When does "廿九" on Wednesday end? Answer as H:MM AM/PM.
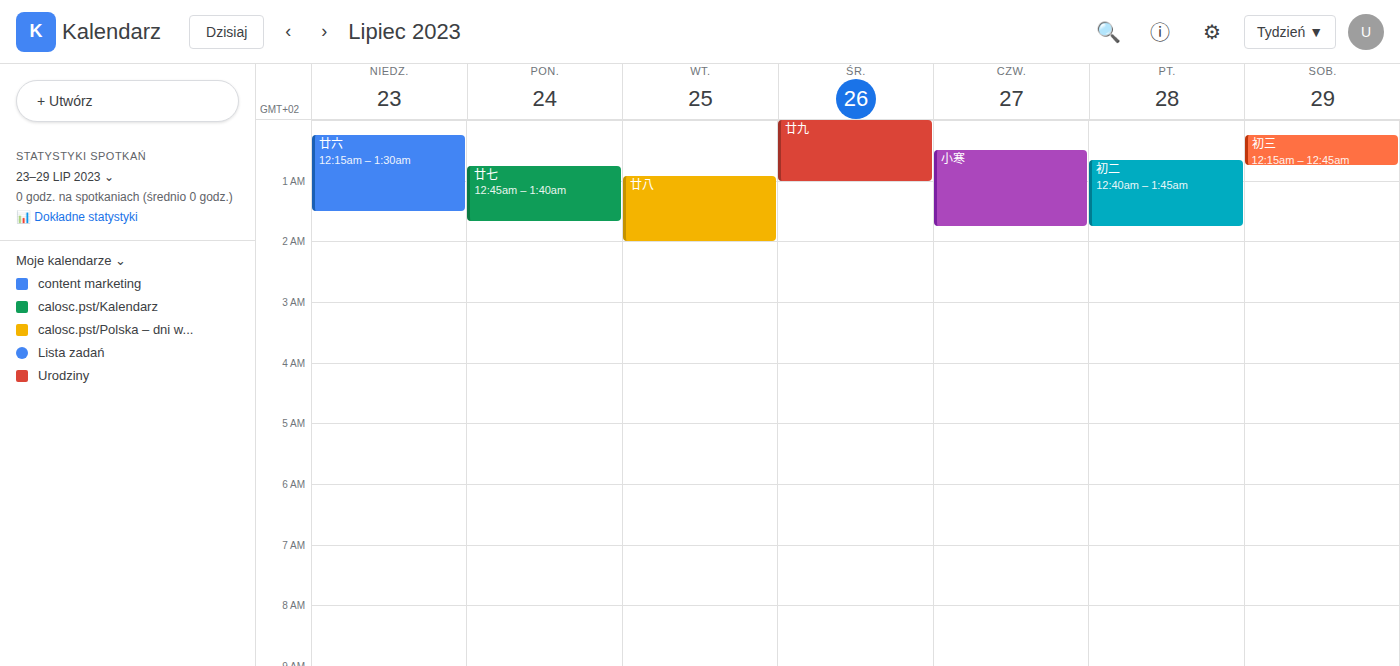
1:00 AM